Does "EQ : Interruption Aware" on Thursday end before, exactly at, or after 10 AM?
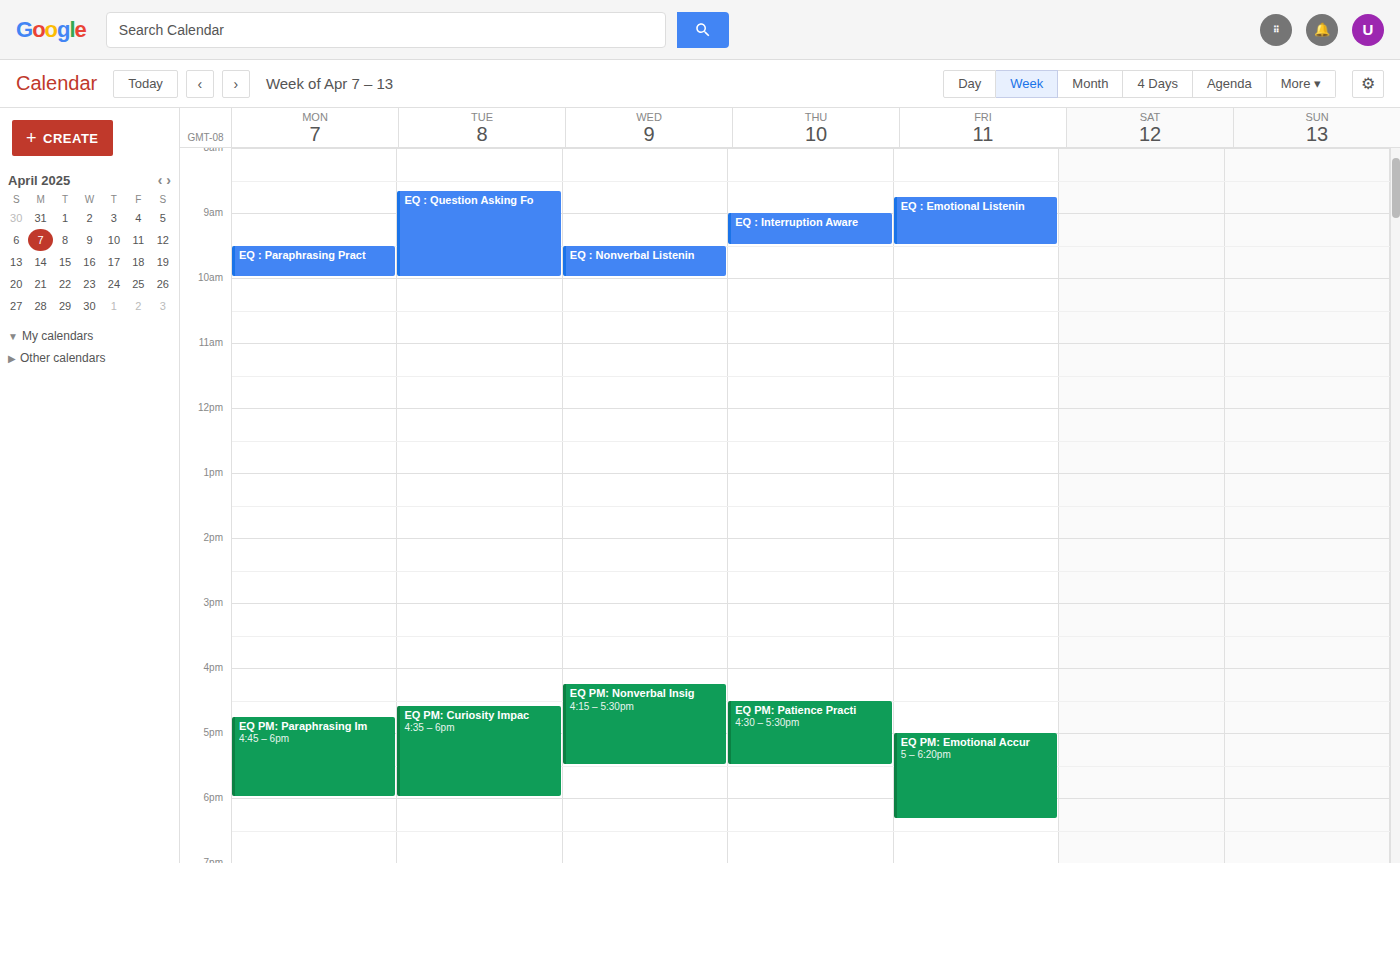
9:30 AM -- before 10 AM, 30 minutes above the 10 AM line.